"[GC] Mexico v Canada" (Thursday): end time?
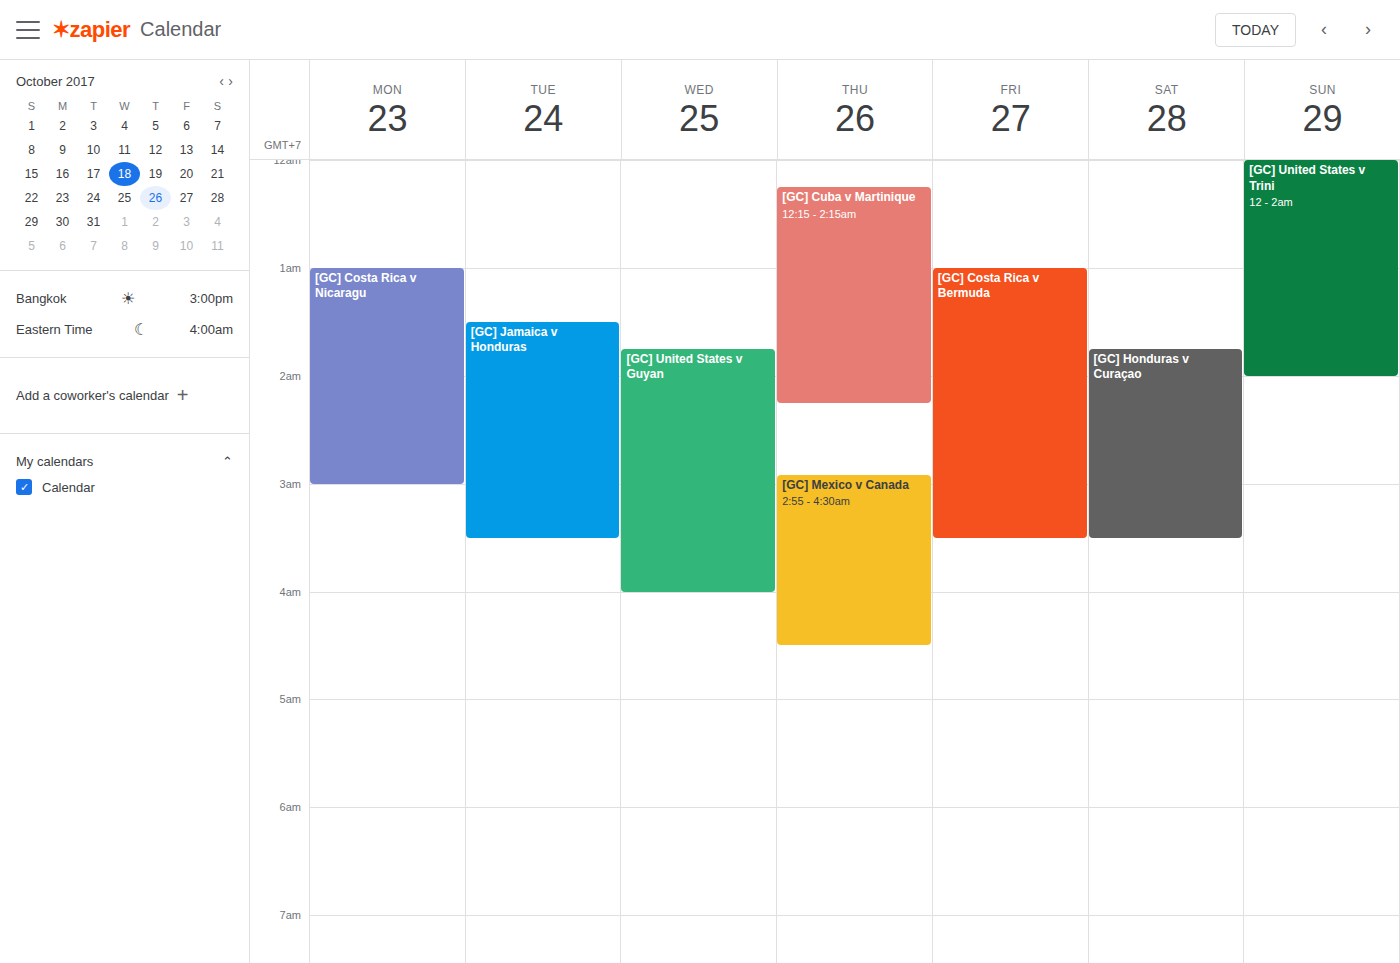
4:30 AM